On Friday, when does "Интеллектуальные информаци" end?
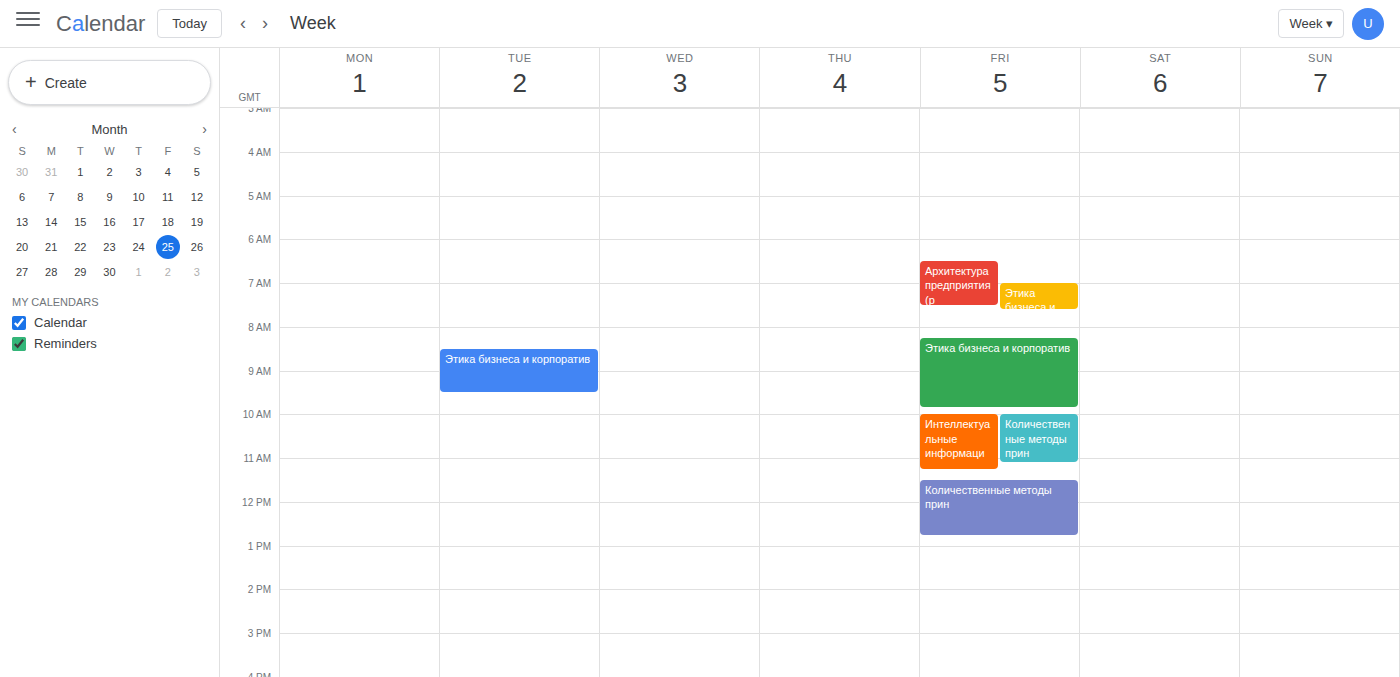
11:15 AM